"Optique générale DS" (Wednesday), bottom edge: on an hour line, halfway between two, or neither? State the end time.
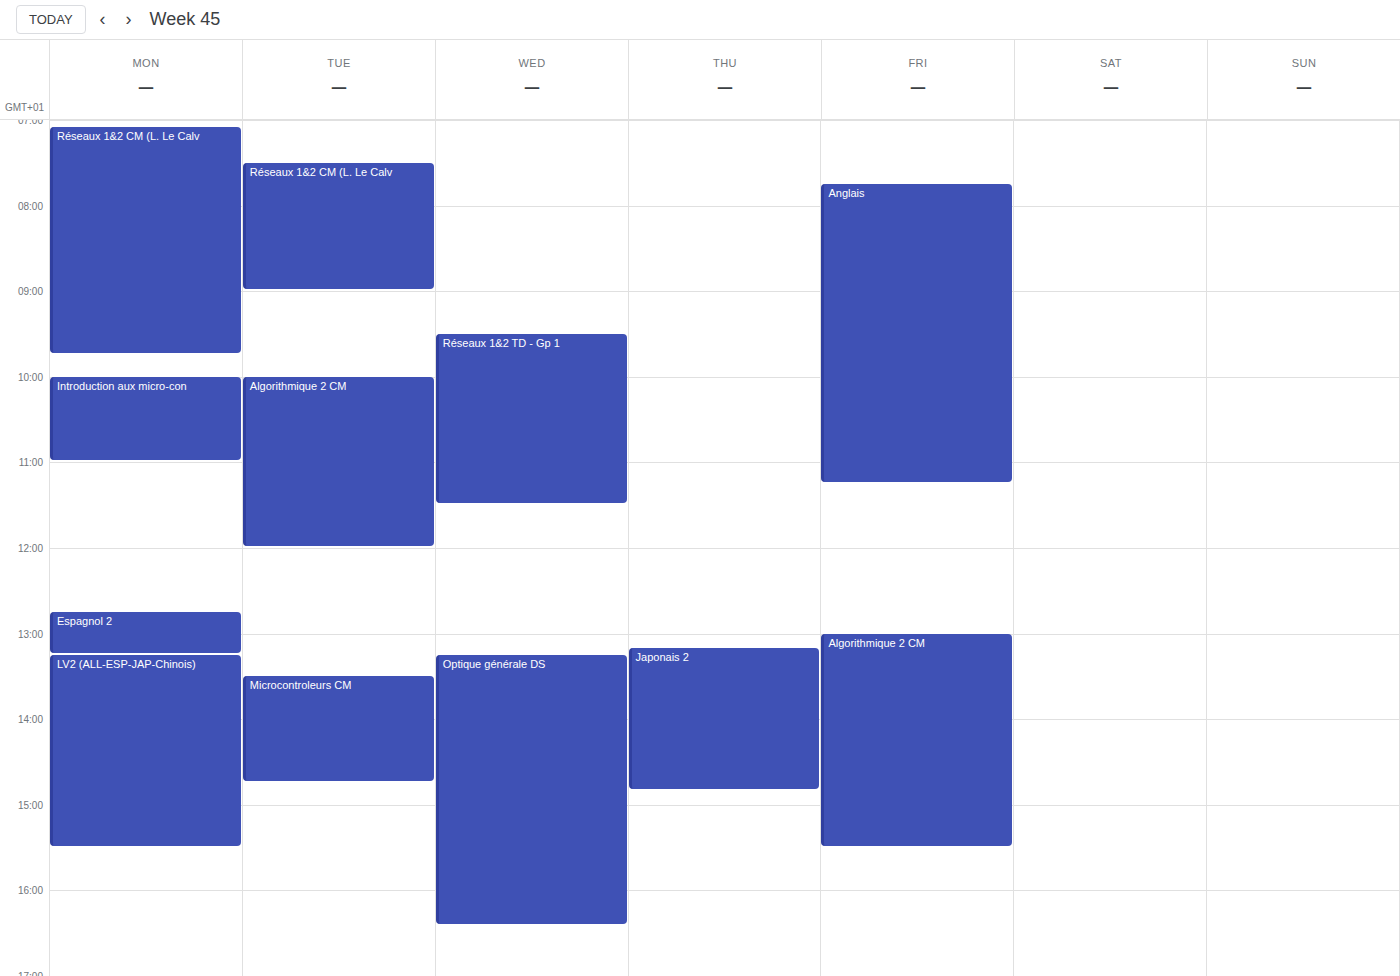
4:25 PM -- neither: 25 minutes below the 4 PM line and 35 minutes above the 5 PM line.